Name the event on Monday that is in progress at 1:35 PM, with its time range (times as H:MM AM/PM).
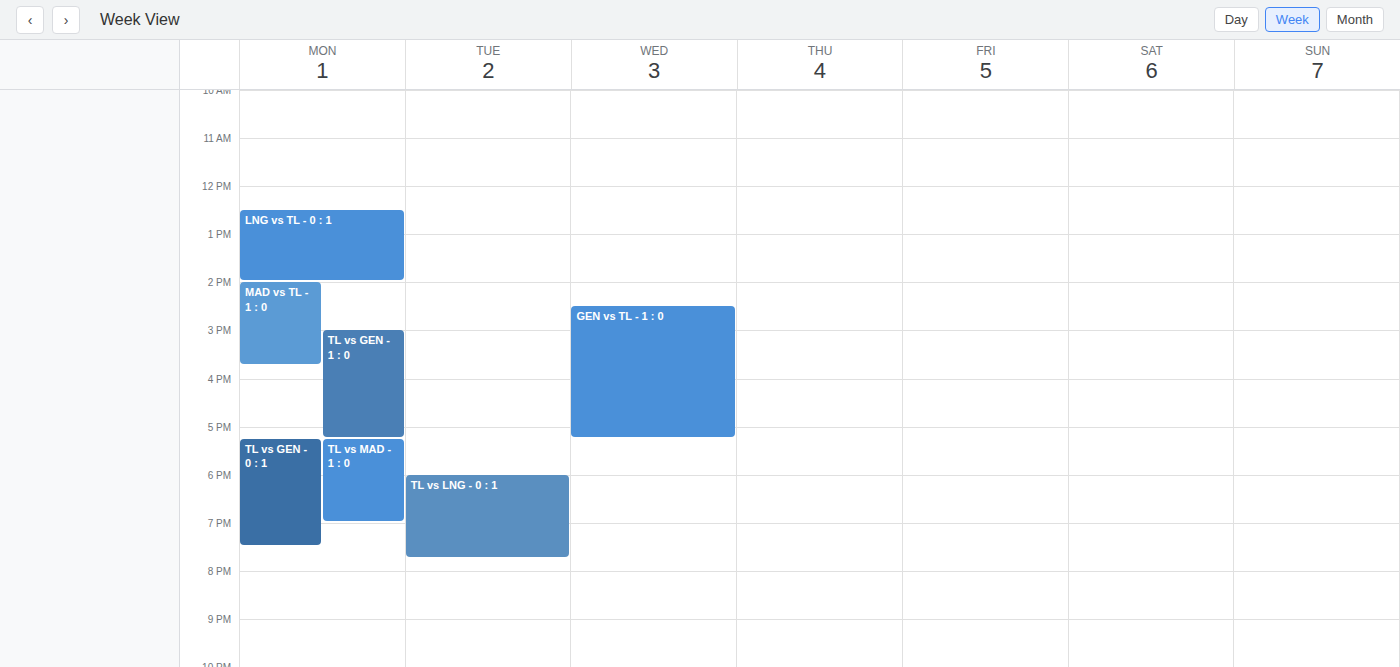
"LNG vs TL - 0 : 1", 12:30 PM to 2:00 PM